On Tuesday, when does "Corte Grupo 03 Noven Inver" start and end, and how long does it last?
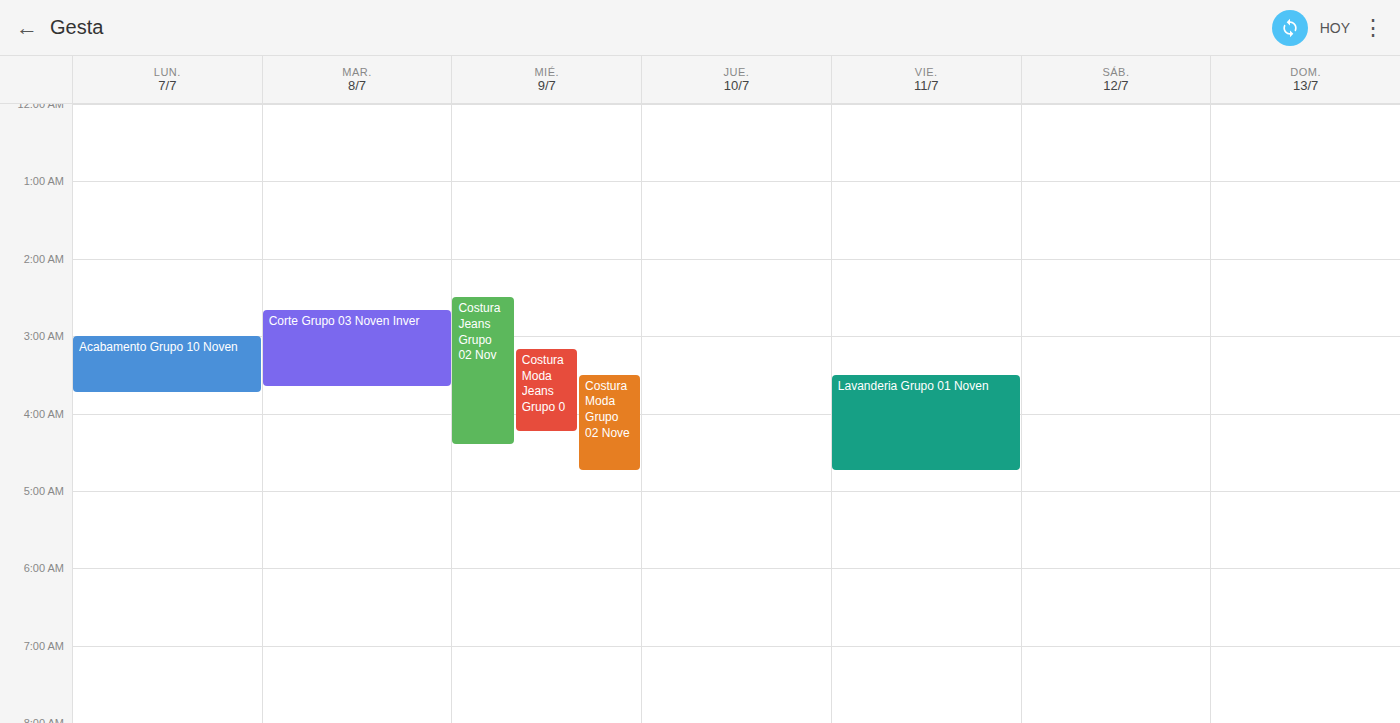
2:40 AM to 3:40 AM, 1 hour